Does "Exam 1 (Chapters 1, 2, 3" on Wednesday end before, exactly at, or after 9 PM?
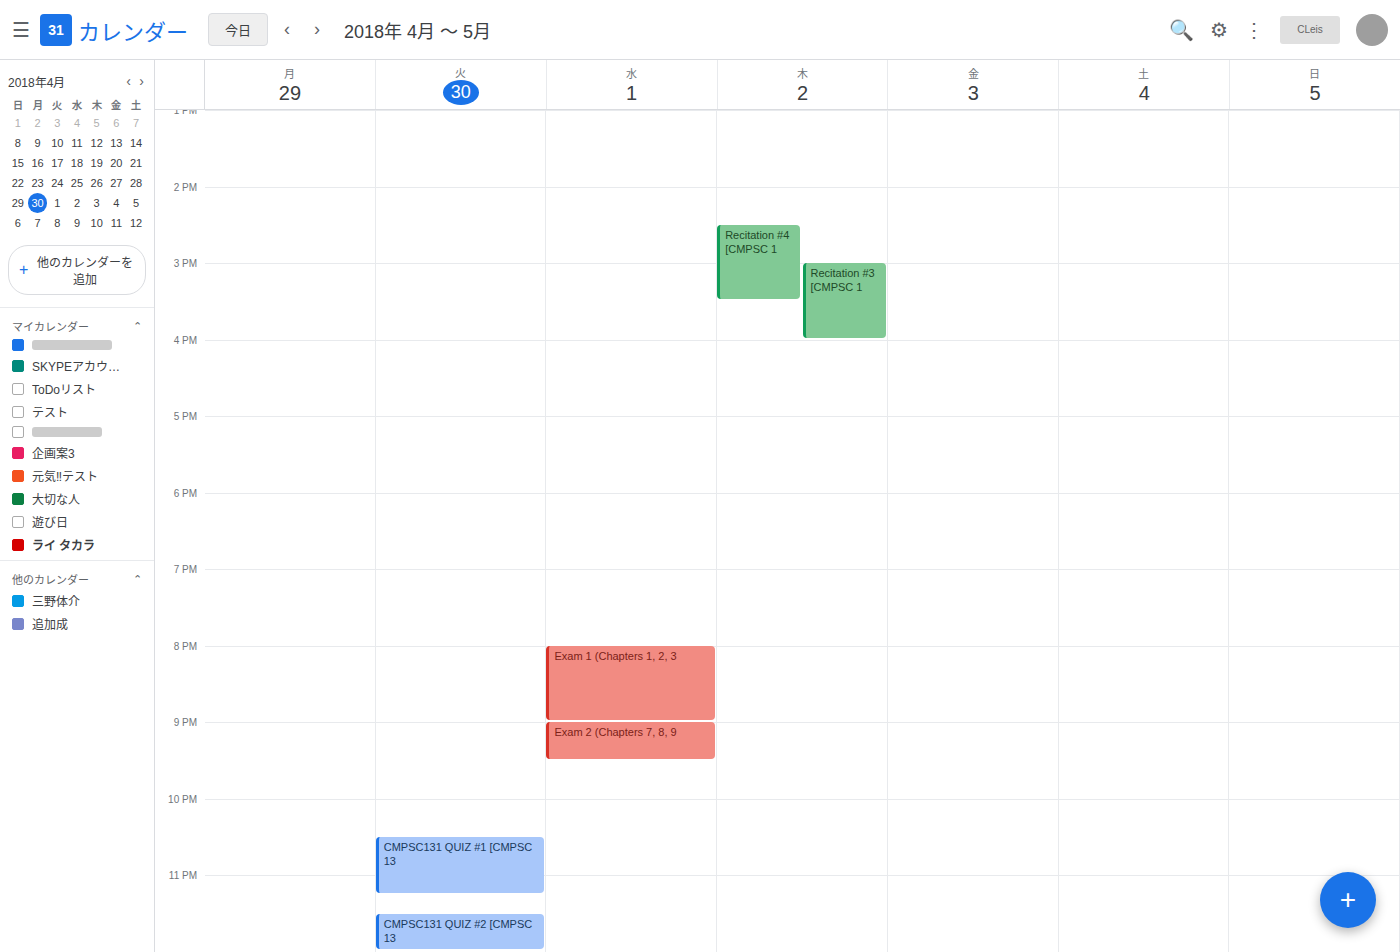
9:00 PM -- exactly at 9 PM, on the 9 PM line.